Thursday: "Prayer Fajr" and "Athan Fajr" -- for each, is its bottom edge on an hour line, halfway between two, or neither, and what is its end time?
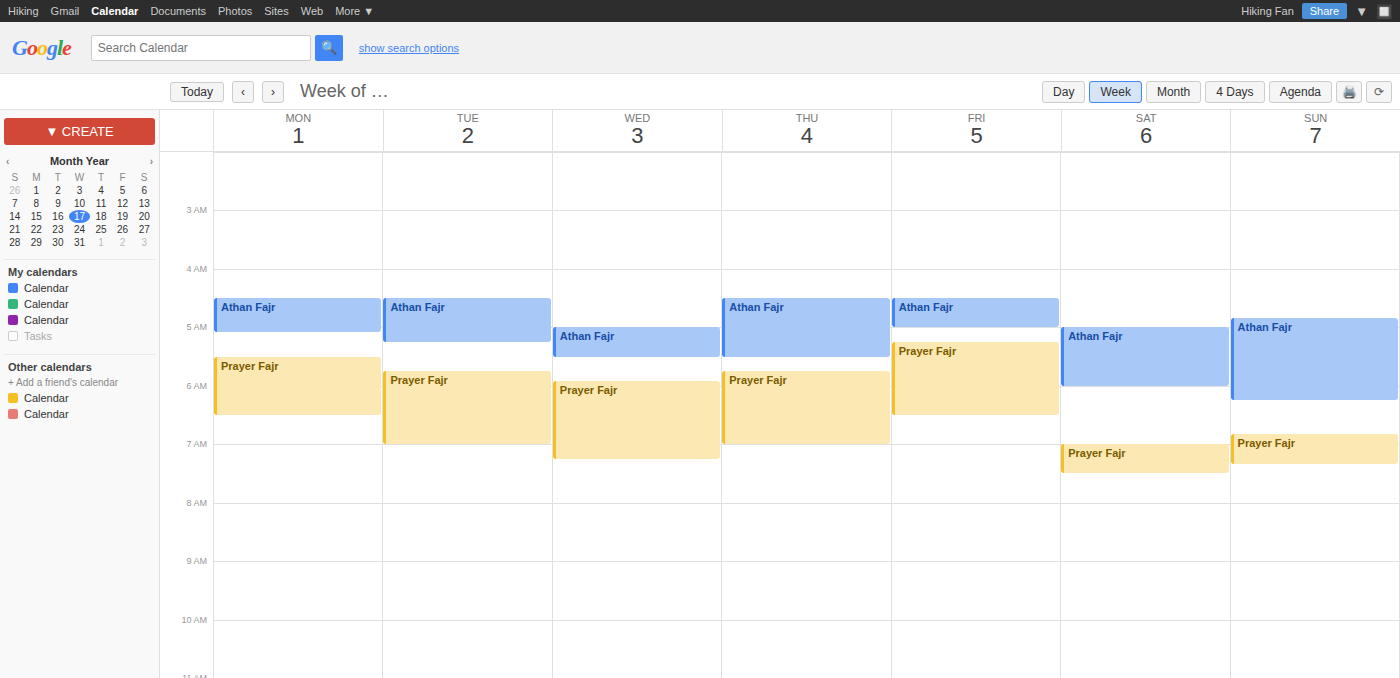
"Prayer Fajr": 7:00 AM, exactly on the 7 AM line. "Athan Fajr": 5:30 AM, halfway between the 5 AM and 6 AM lines.